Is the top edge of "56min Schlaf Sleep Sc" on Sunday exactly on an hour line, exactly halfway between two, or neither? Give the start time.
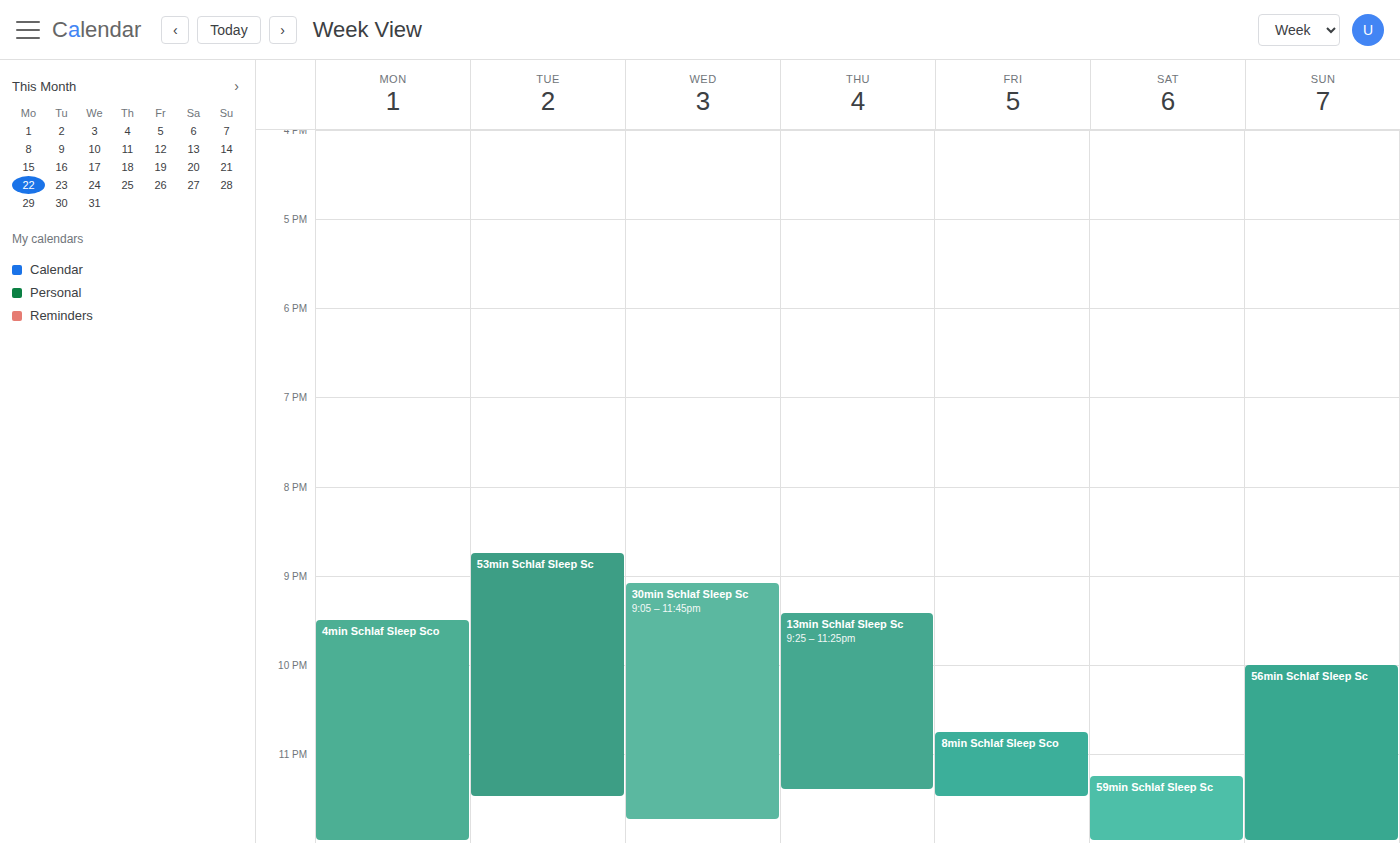
10:00 PM -- exactly on the 10 PM line.